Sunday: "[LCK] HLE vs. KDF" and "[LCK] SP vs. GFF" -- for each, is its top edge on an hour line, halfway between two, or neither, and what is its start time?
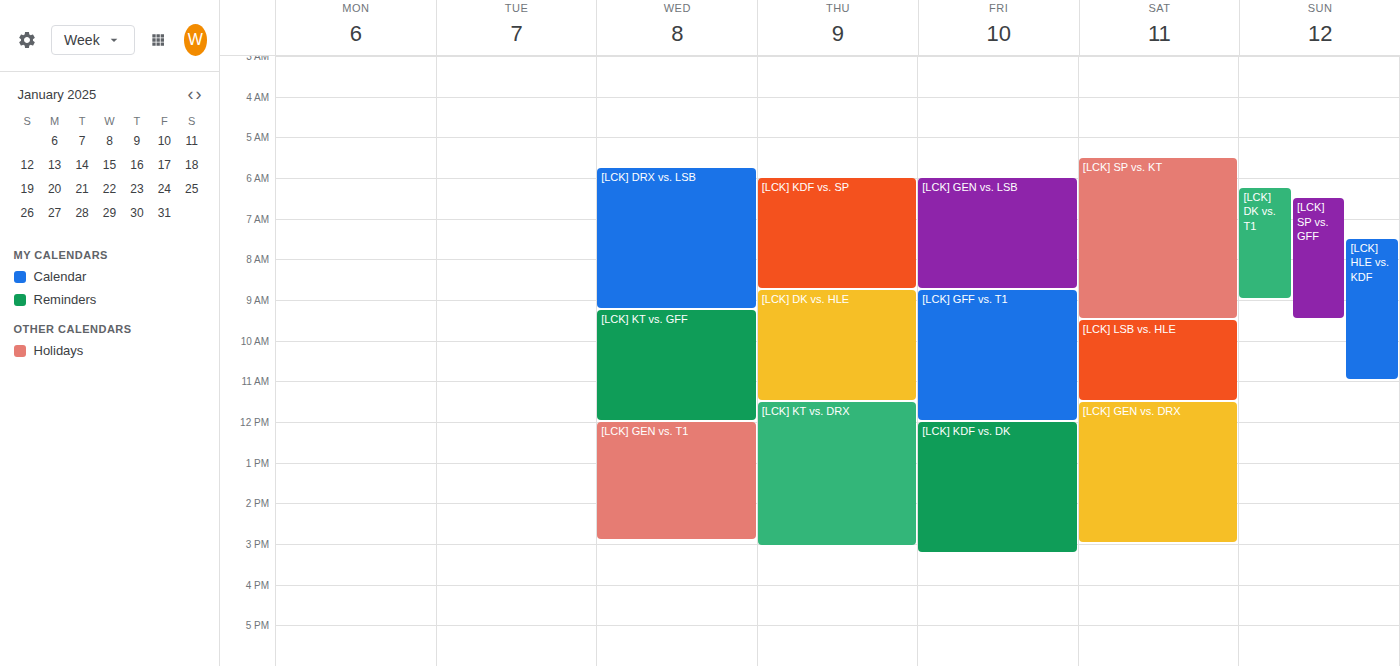
"[LCK] HLE vs. KDF": 7:30 AM, halfway between the 7 AM and 8 AM lines. "[LCK] SP vs. GFF": 6:30 AM, halfway between the 6 AM and 7 AM lines.